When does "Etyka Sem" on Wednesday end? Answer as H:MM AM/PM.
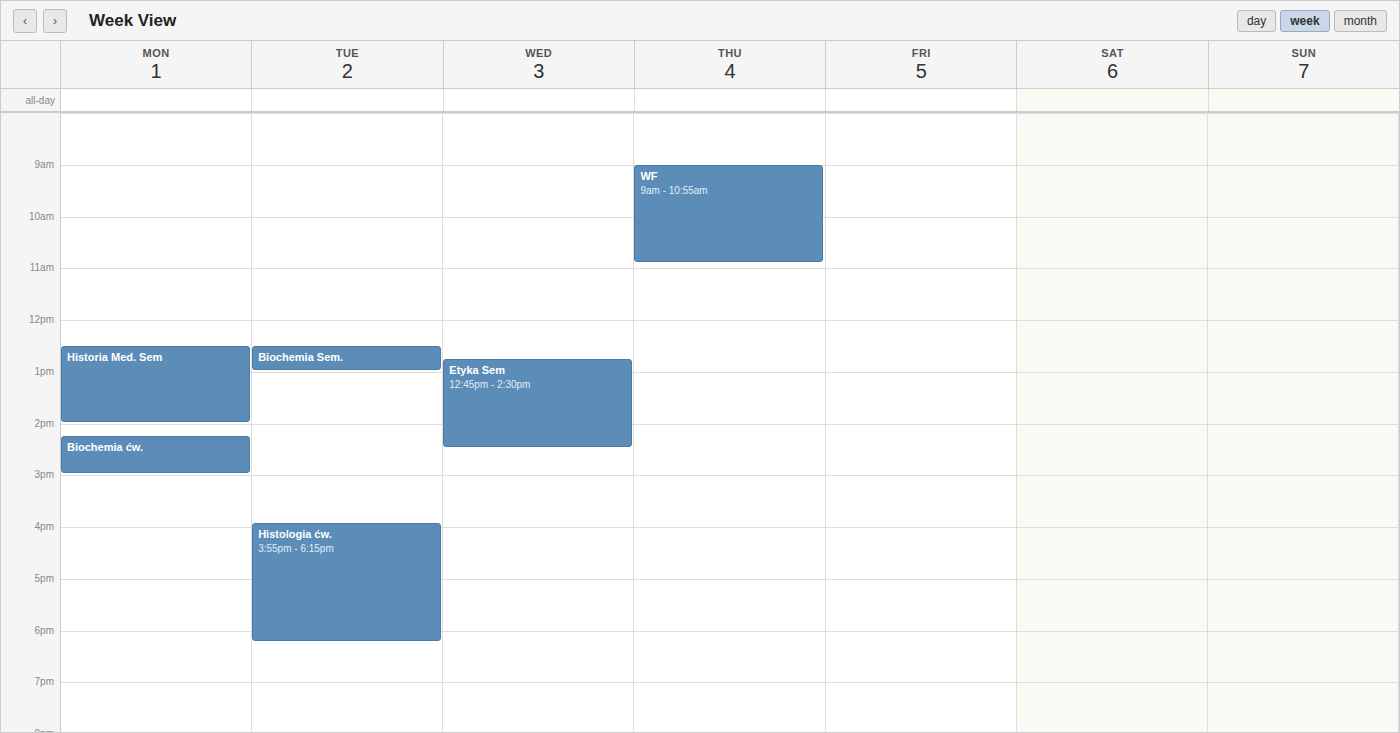
2:30 PM